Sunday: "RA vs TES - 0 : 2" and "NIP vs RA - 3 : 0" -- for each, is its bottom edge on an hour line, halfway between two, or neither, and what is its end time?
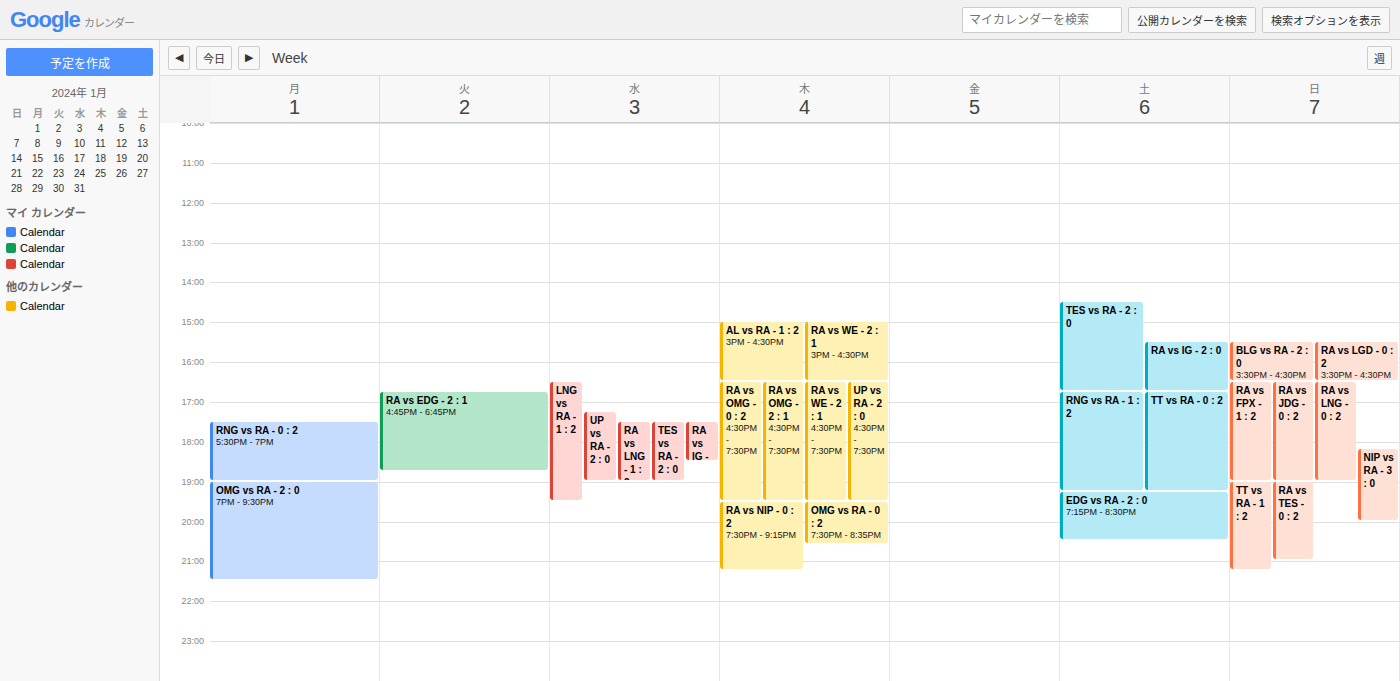
"RA vs TES - 0 : 2": 9:00 PM, exactly on the 9 PM line. "NIP vs RA - 3 : 0": 8:00 PM, exactly on the 8 PM line.